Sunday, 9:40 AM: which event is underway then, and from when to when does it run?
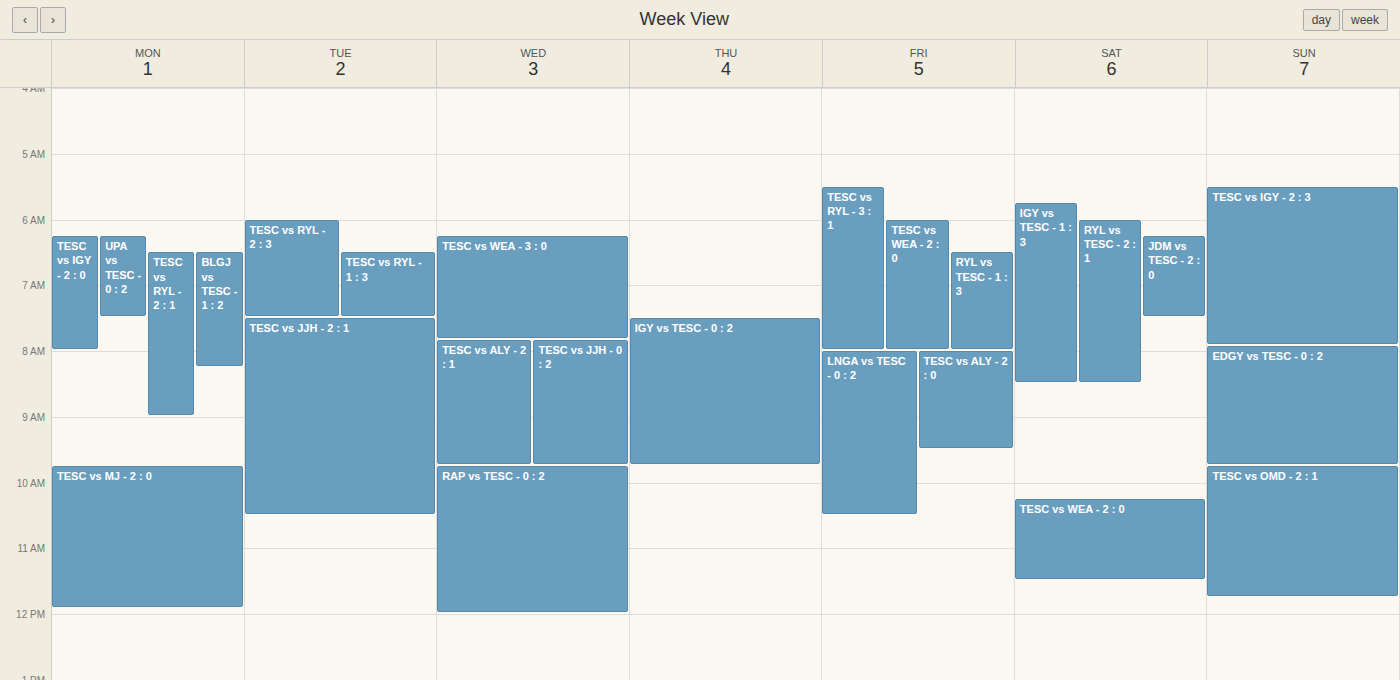
"EDGY vs TESC - 0 : 2", 7:55 AM to 9:45 AM